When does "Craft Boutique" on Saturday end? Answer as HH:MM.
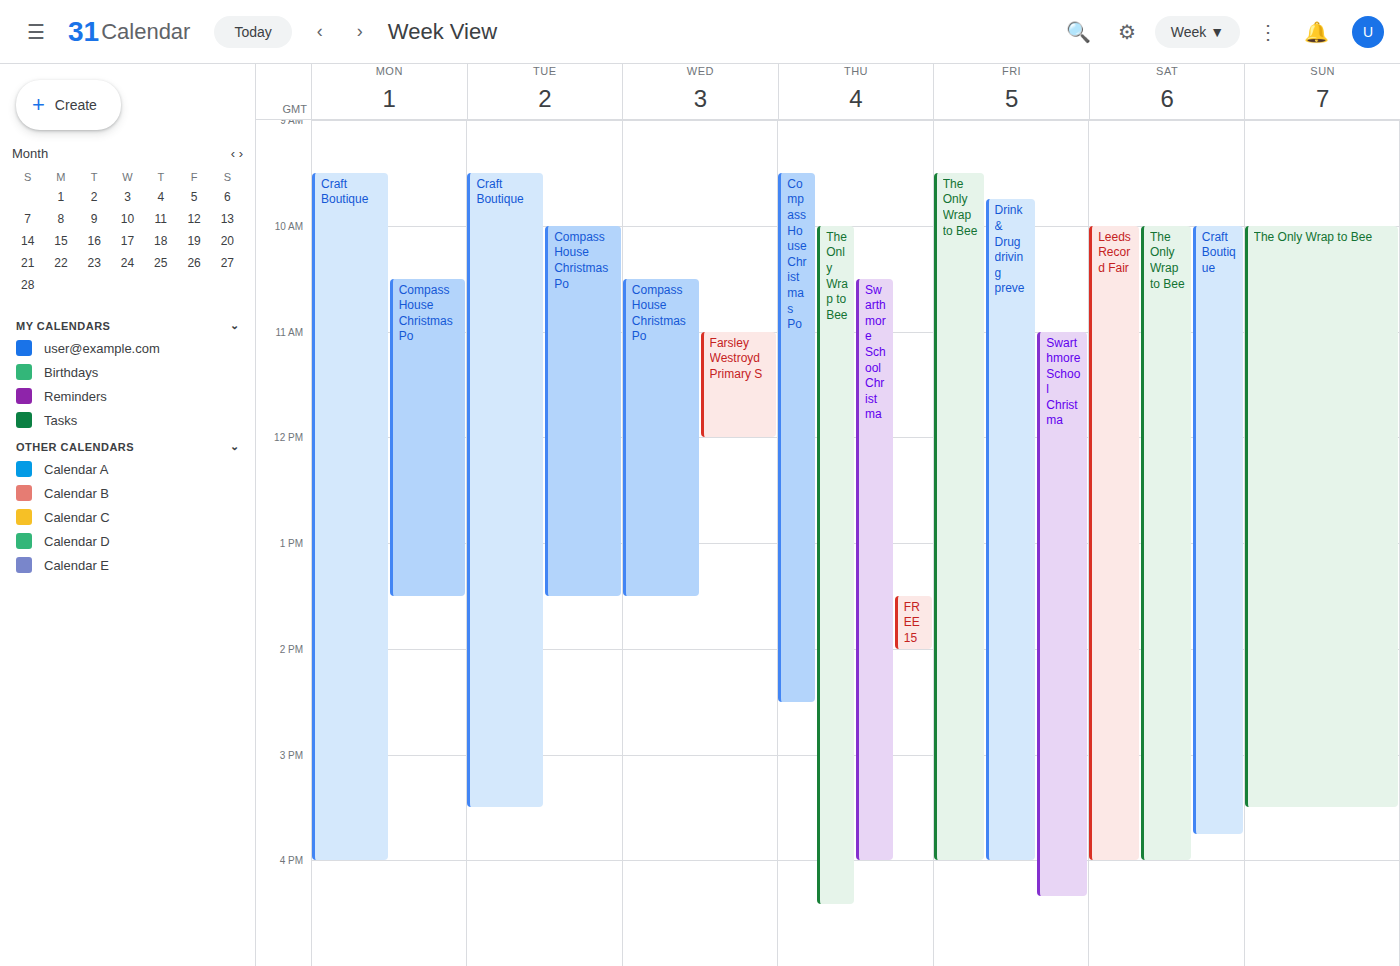
15:45